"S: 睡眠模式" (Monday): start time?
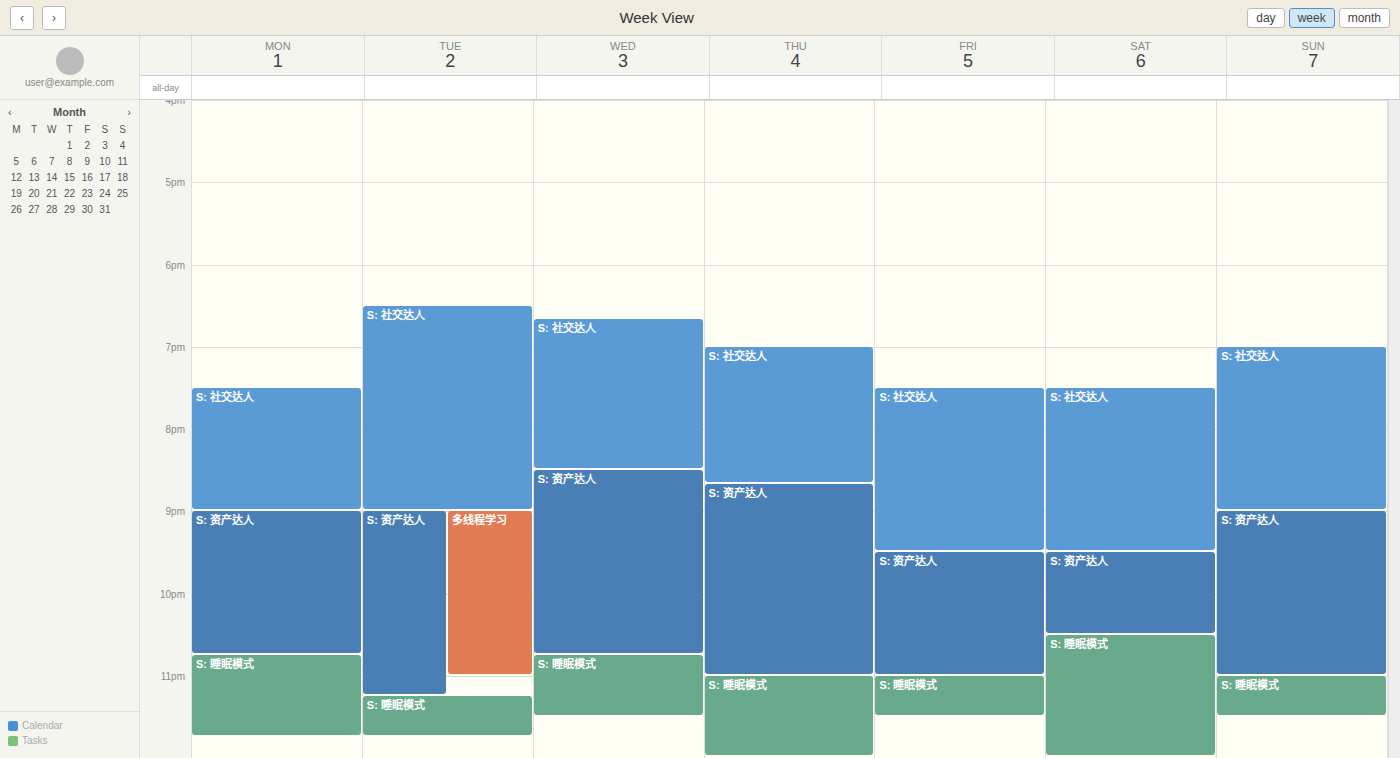
10:45 PM